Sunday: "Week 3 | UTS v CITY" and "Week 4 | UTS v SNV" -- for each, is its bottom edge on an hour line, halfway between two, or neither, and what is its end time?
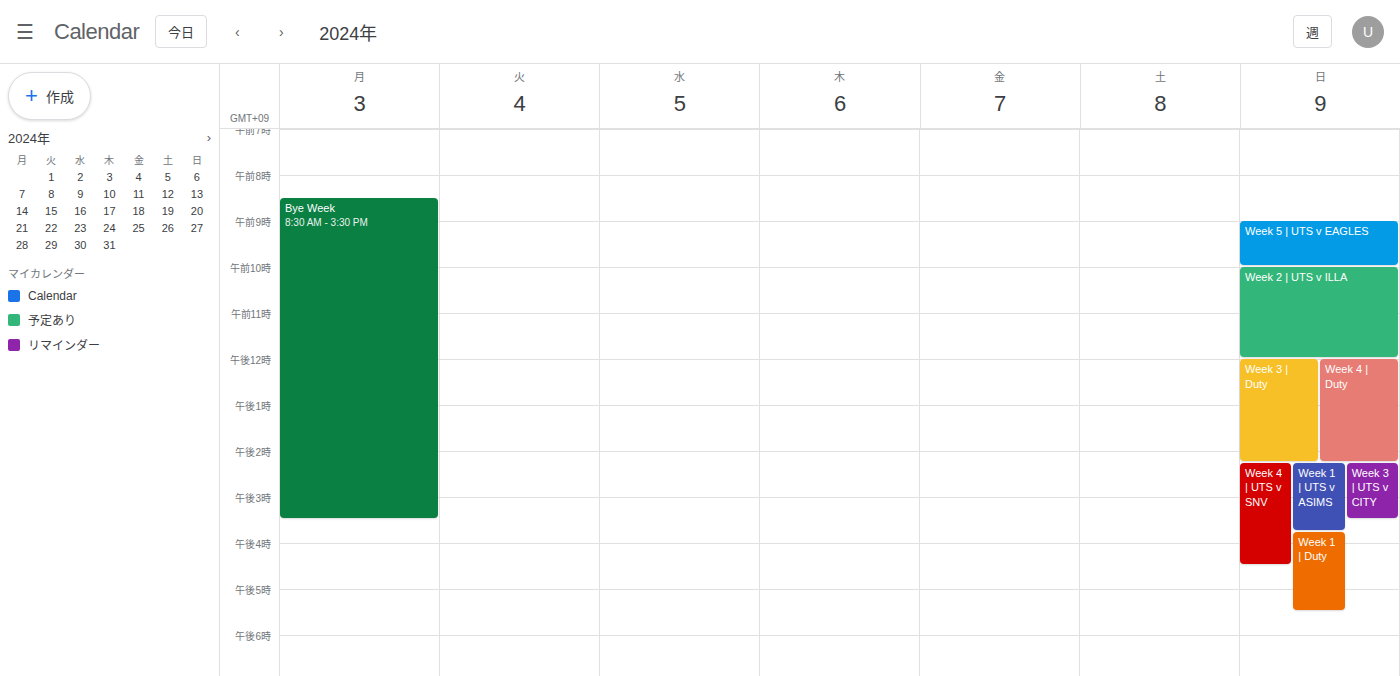
"Week 3 | UTS v CITY": 3:30 PM, halfway between the 3 PM and 4 PM lines. "Week 4 | UTS v SNV": 4:30 PM, halfway between the 4 PM and 5 PM lines.